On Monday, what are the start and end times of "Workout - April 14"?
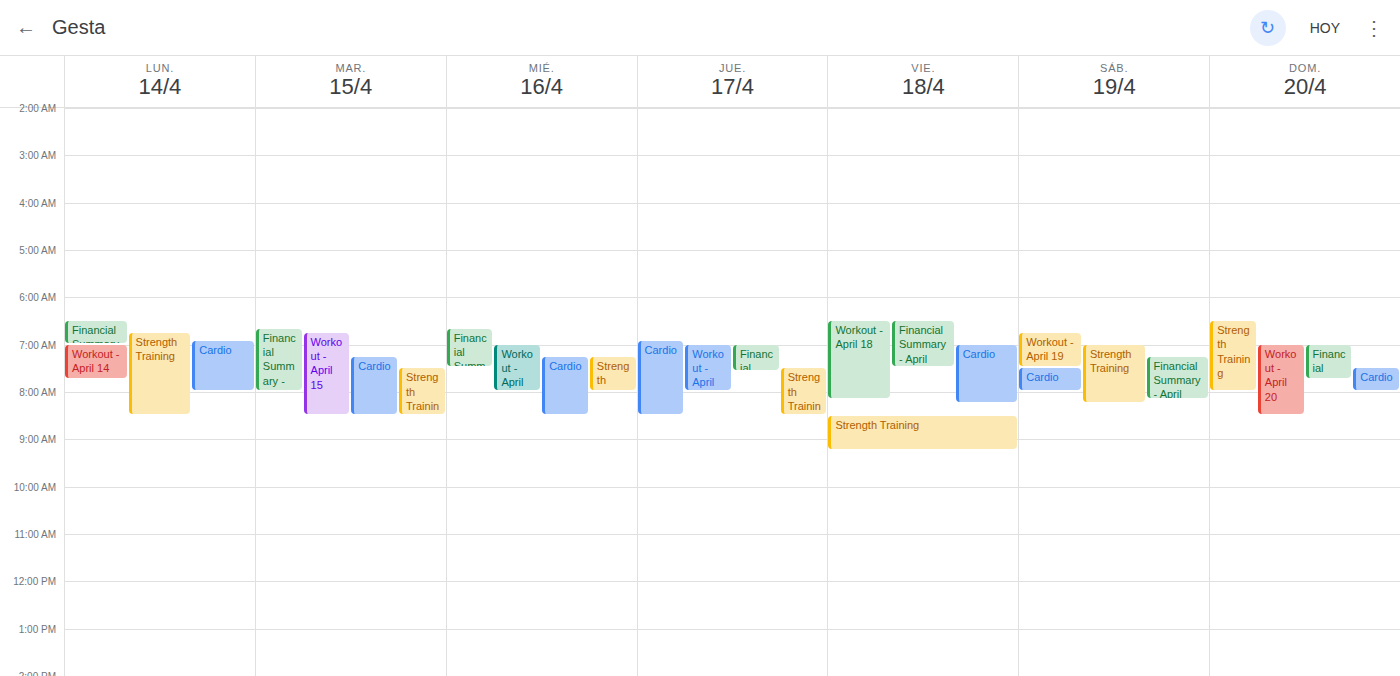
7:00 AM to 7:45 AM